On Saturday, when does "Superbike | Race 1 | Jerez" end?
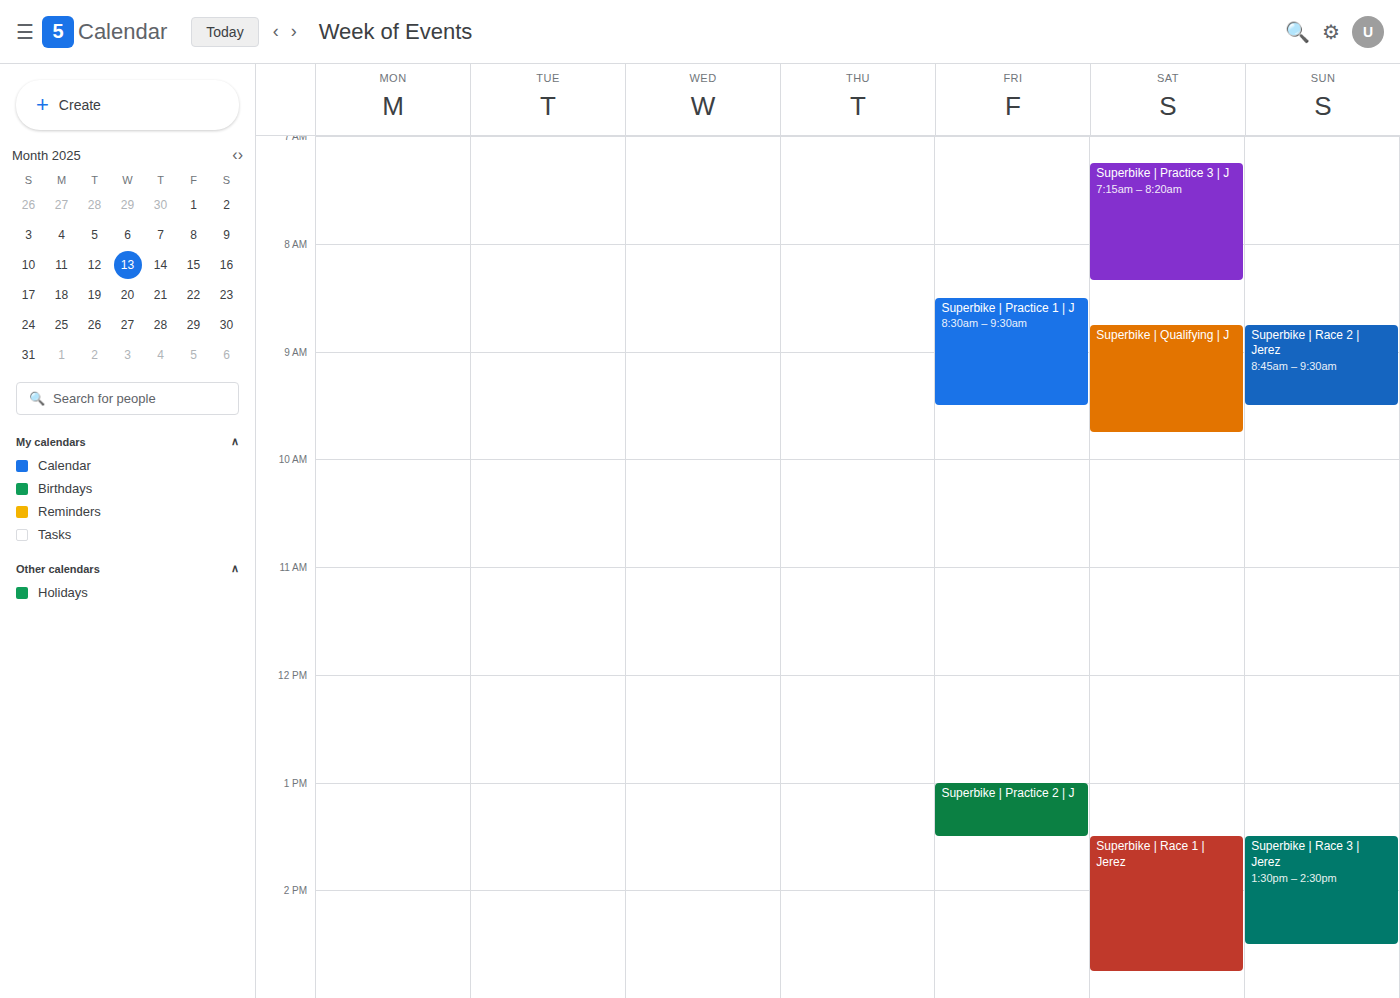
2:45 PM